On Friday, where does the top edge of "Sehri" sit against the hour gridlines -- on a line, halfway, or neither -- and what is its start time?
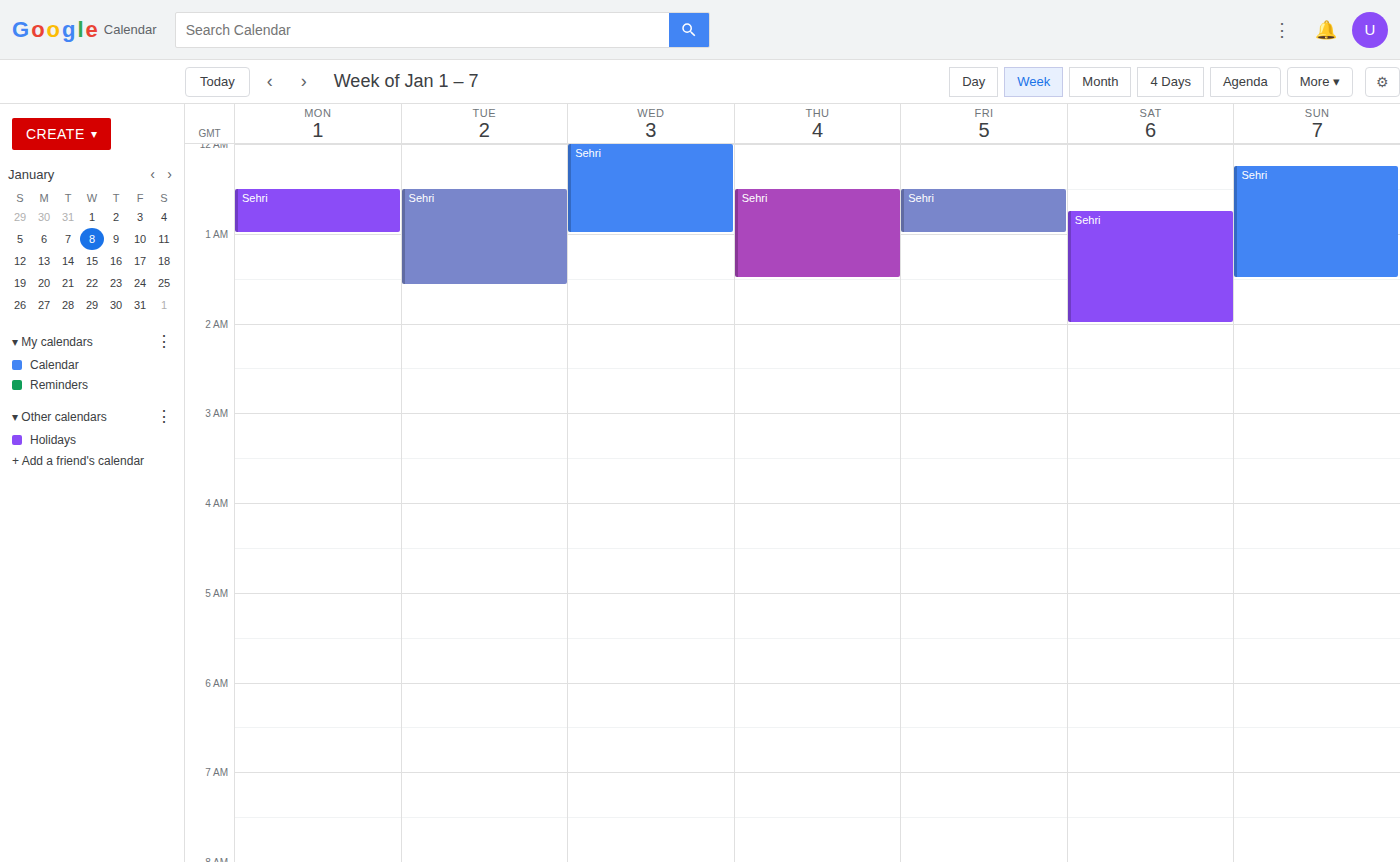
12:30 AM -- halfway between the 12 AM and 1 AM lines.